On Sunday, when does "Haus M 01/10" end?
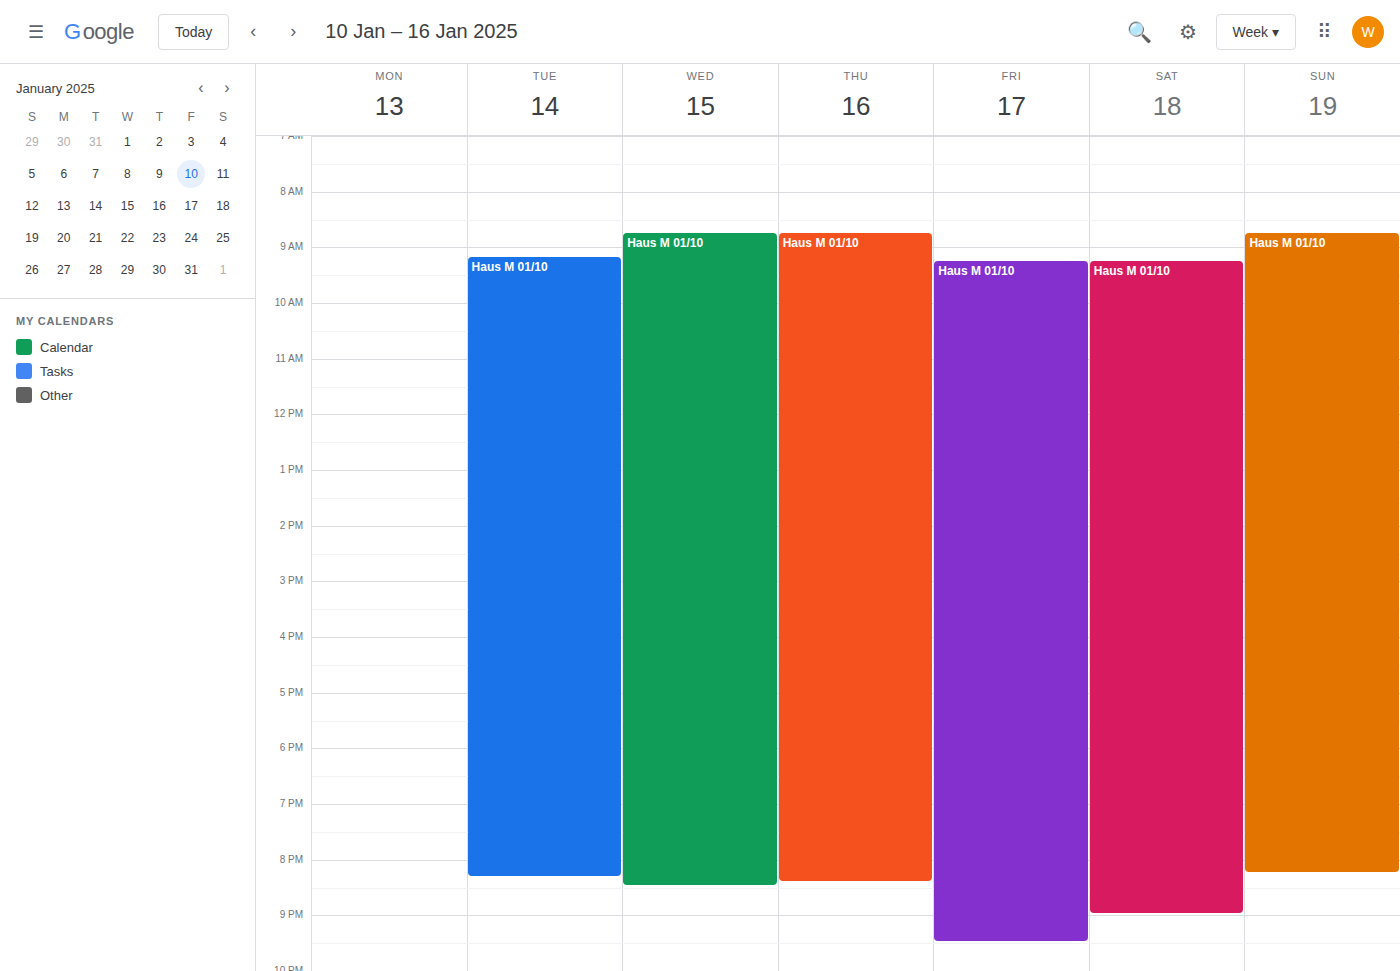
8:15 PM